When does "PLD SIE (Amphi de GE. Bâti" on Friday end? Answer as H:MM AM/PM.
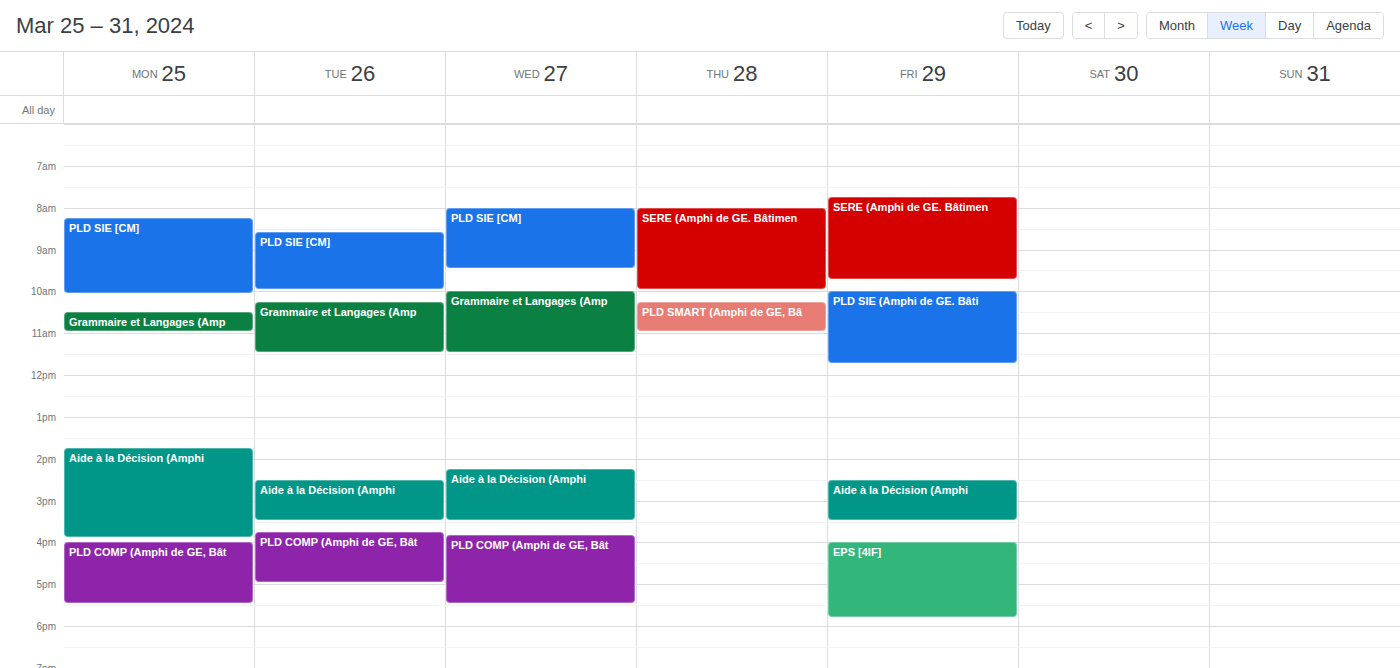
11:45 AM